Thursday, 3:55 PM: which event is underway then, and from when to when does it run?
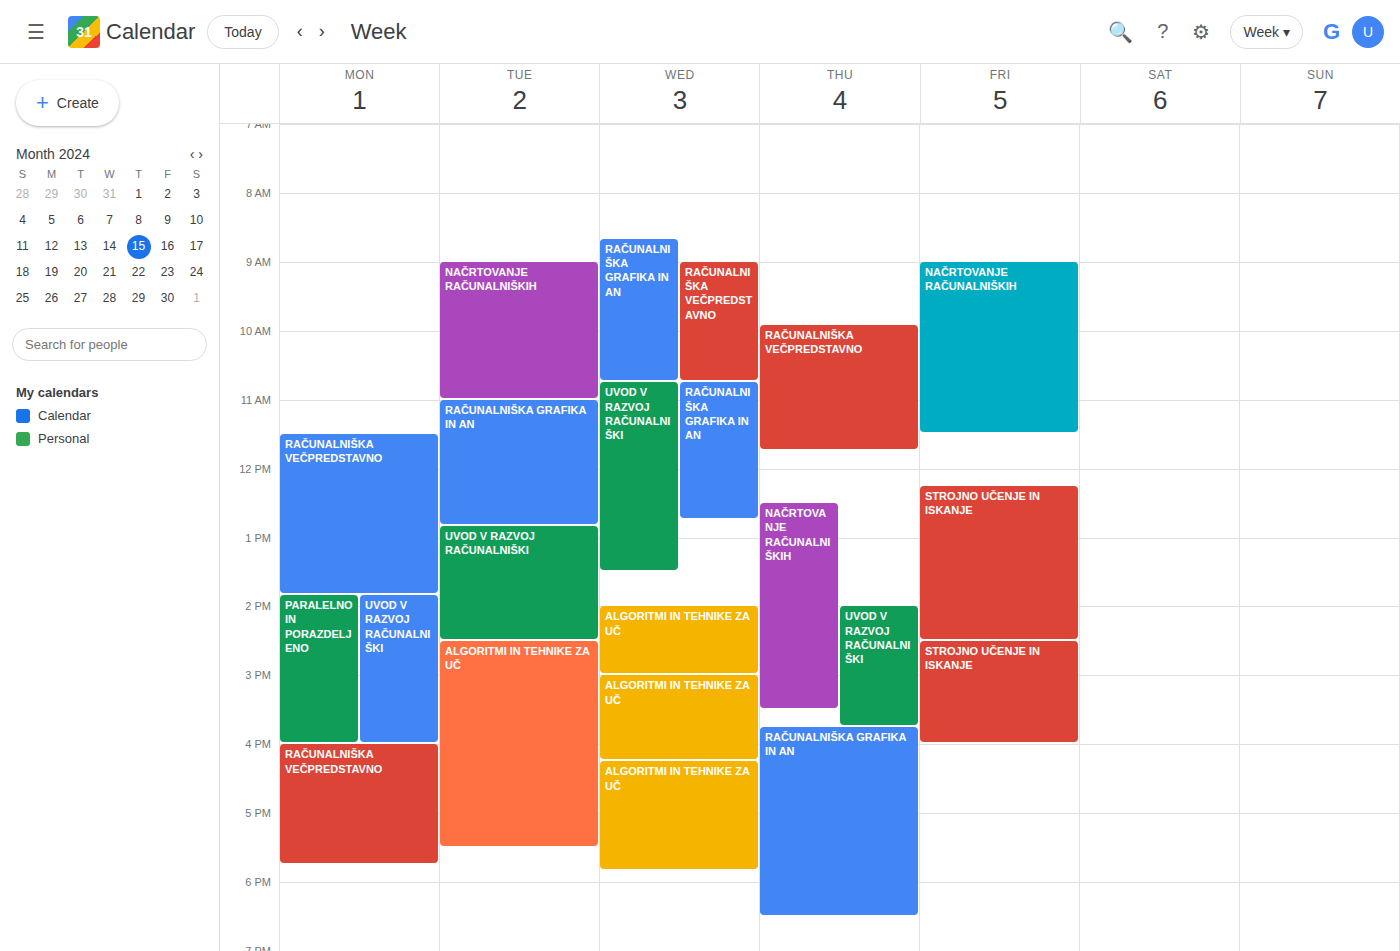
"RAČUNALNIŠKA GRAFIKA IN AN", 3:45 PM to 6:30 PM